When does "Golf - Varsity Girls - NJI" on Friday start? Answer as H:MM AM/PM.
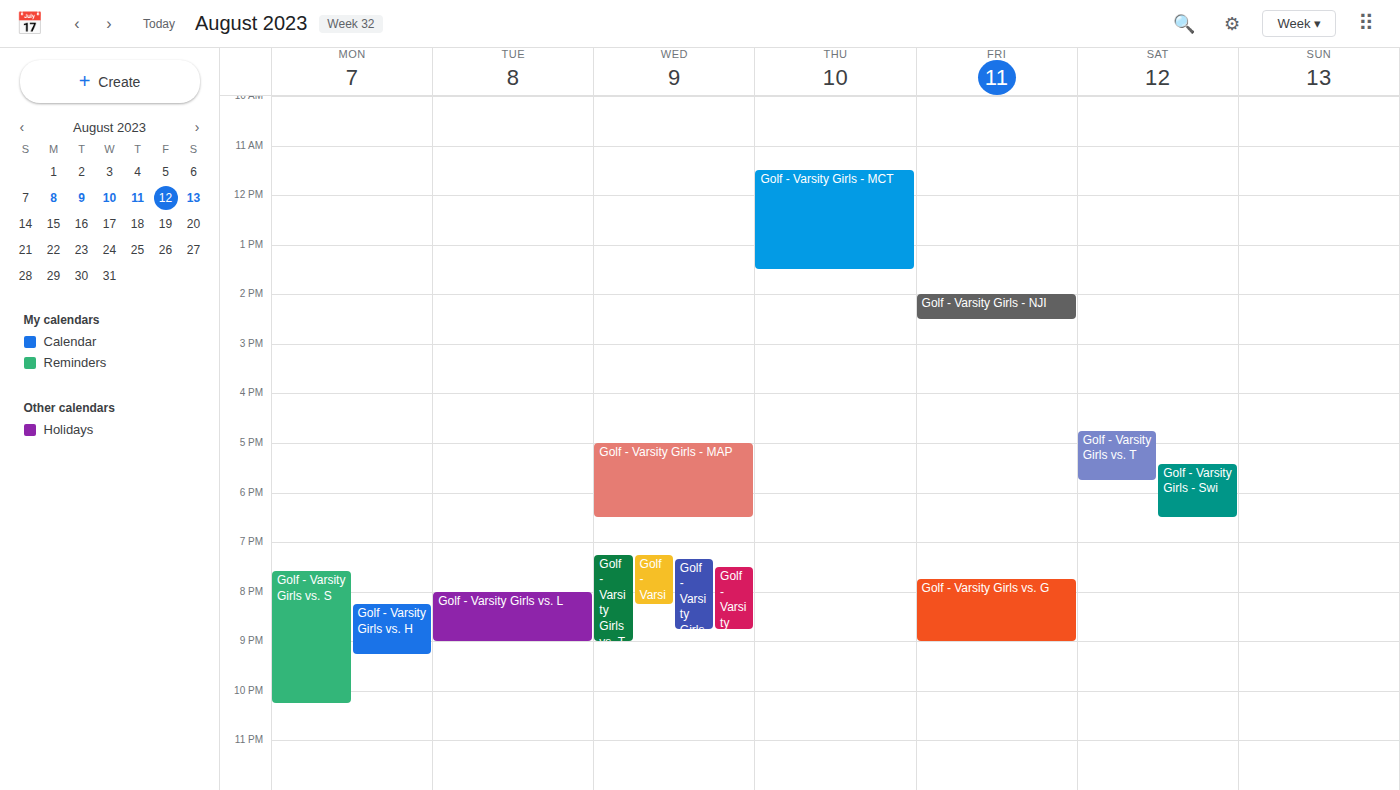
2:00 PM